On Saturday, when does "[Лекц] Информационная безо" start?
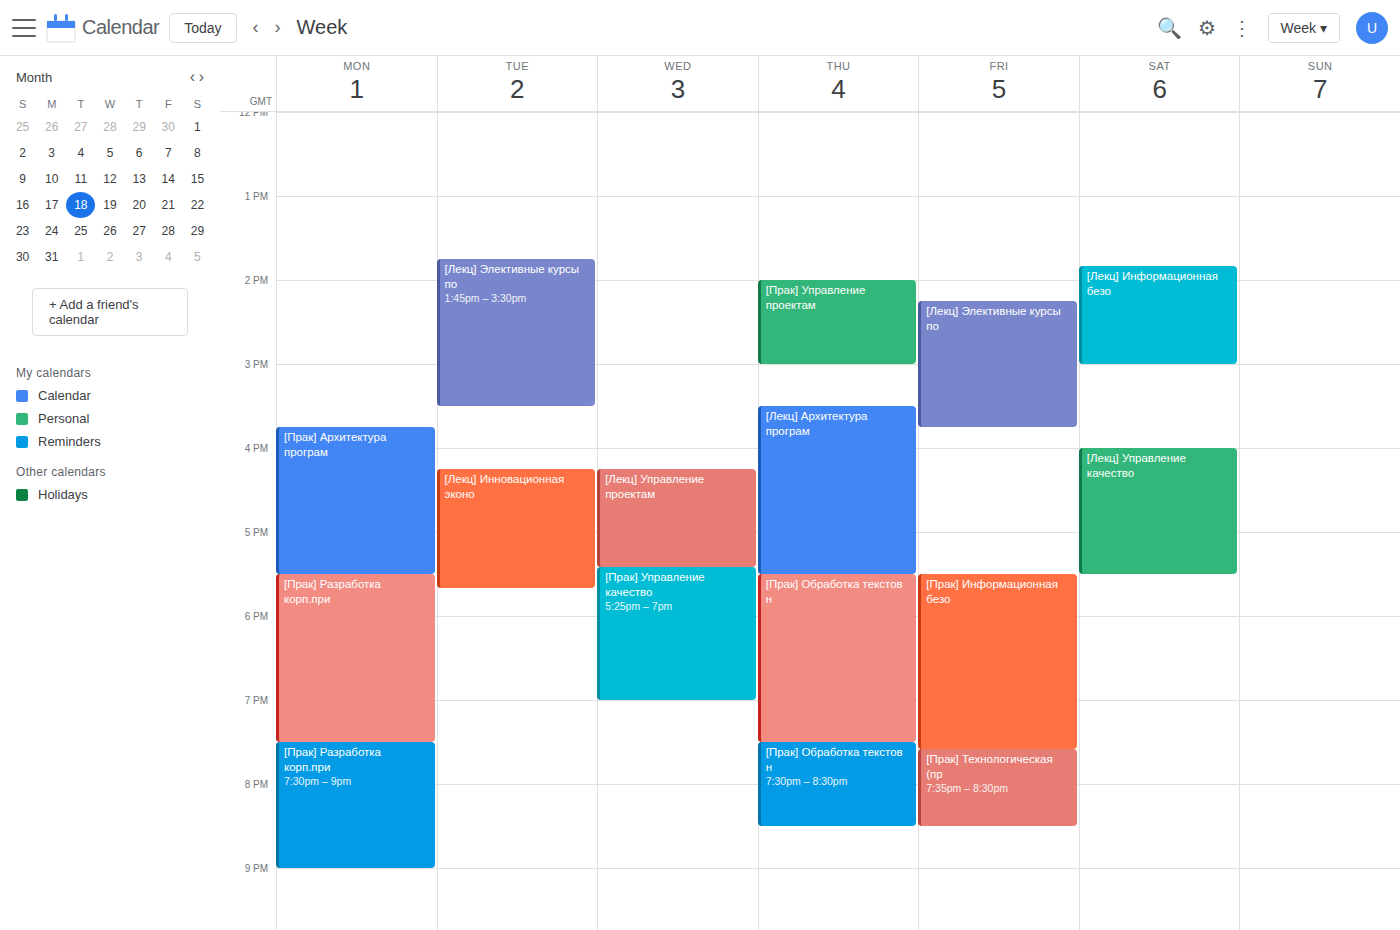
1:50 PM